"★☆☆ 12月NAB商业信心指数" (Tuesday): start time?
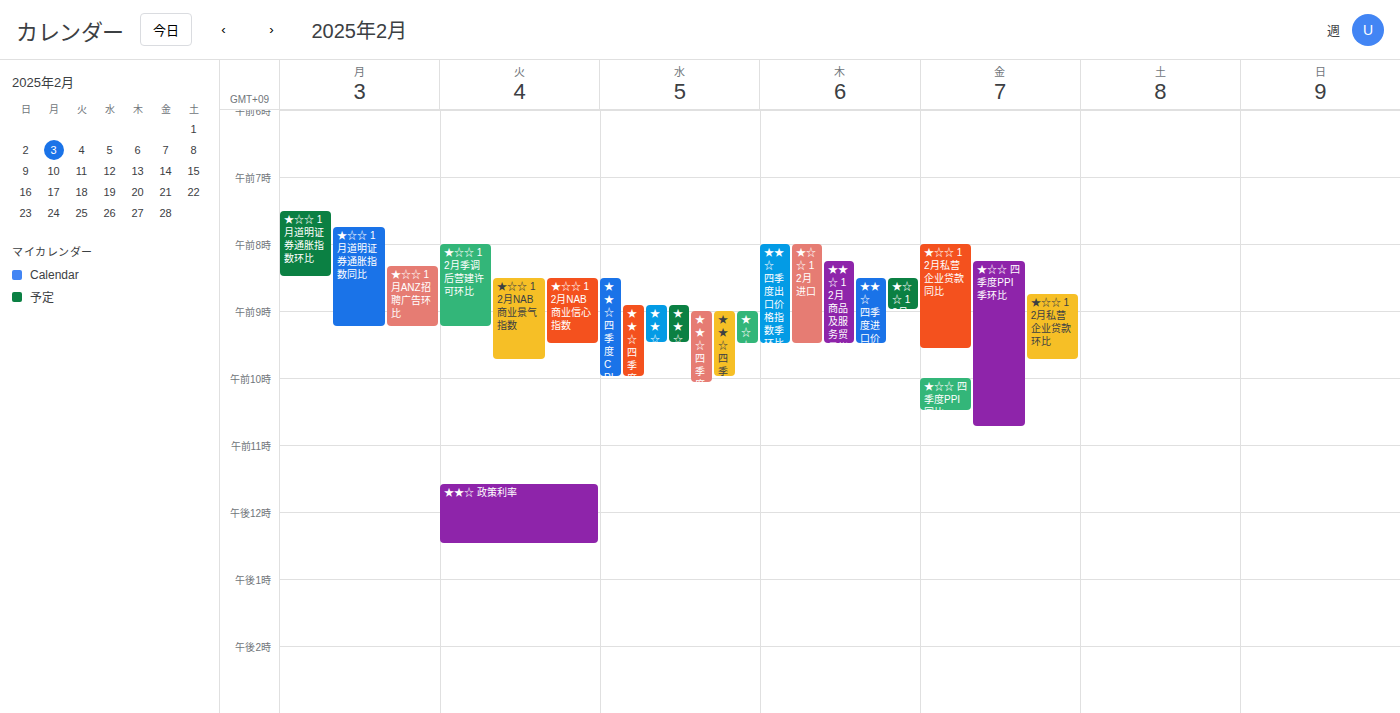
8:30 AM